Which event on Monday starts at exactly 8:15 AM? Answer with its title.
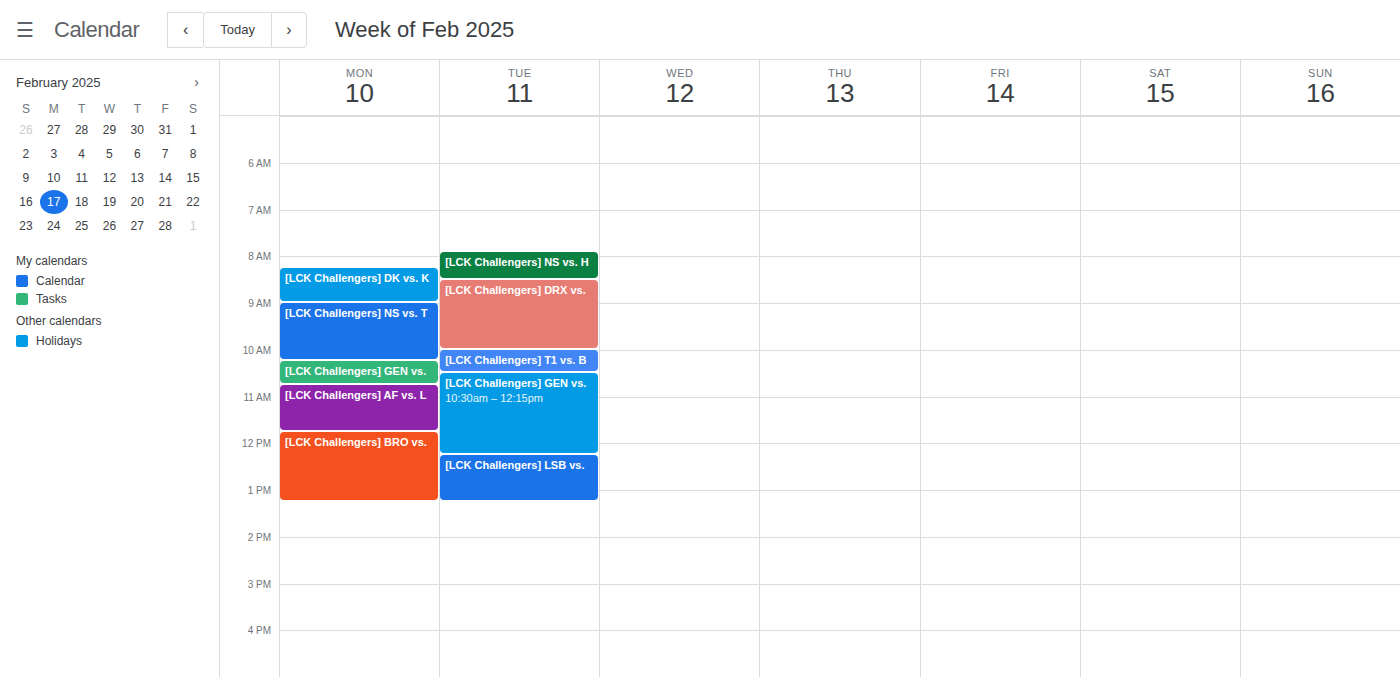
"[LCK Challengers] DK vs. K"